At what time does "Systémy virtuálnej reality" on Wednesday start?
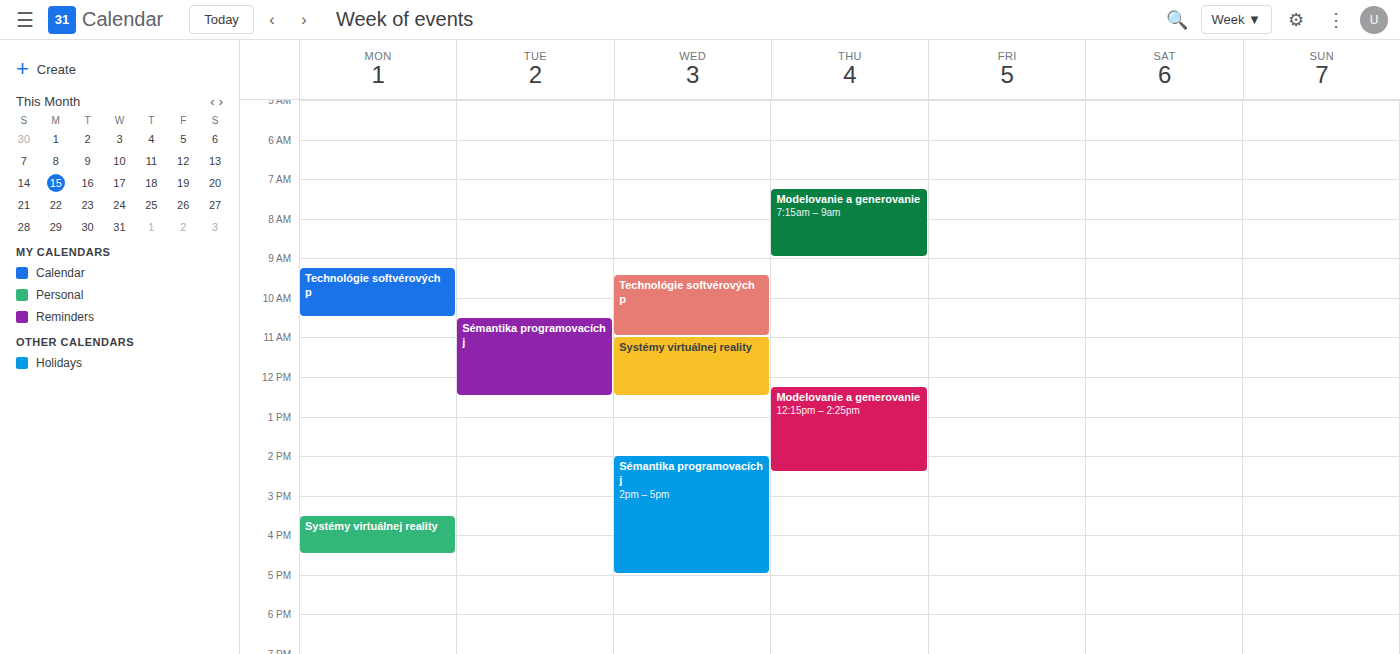
11:00 AM